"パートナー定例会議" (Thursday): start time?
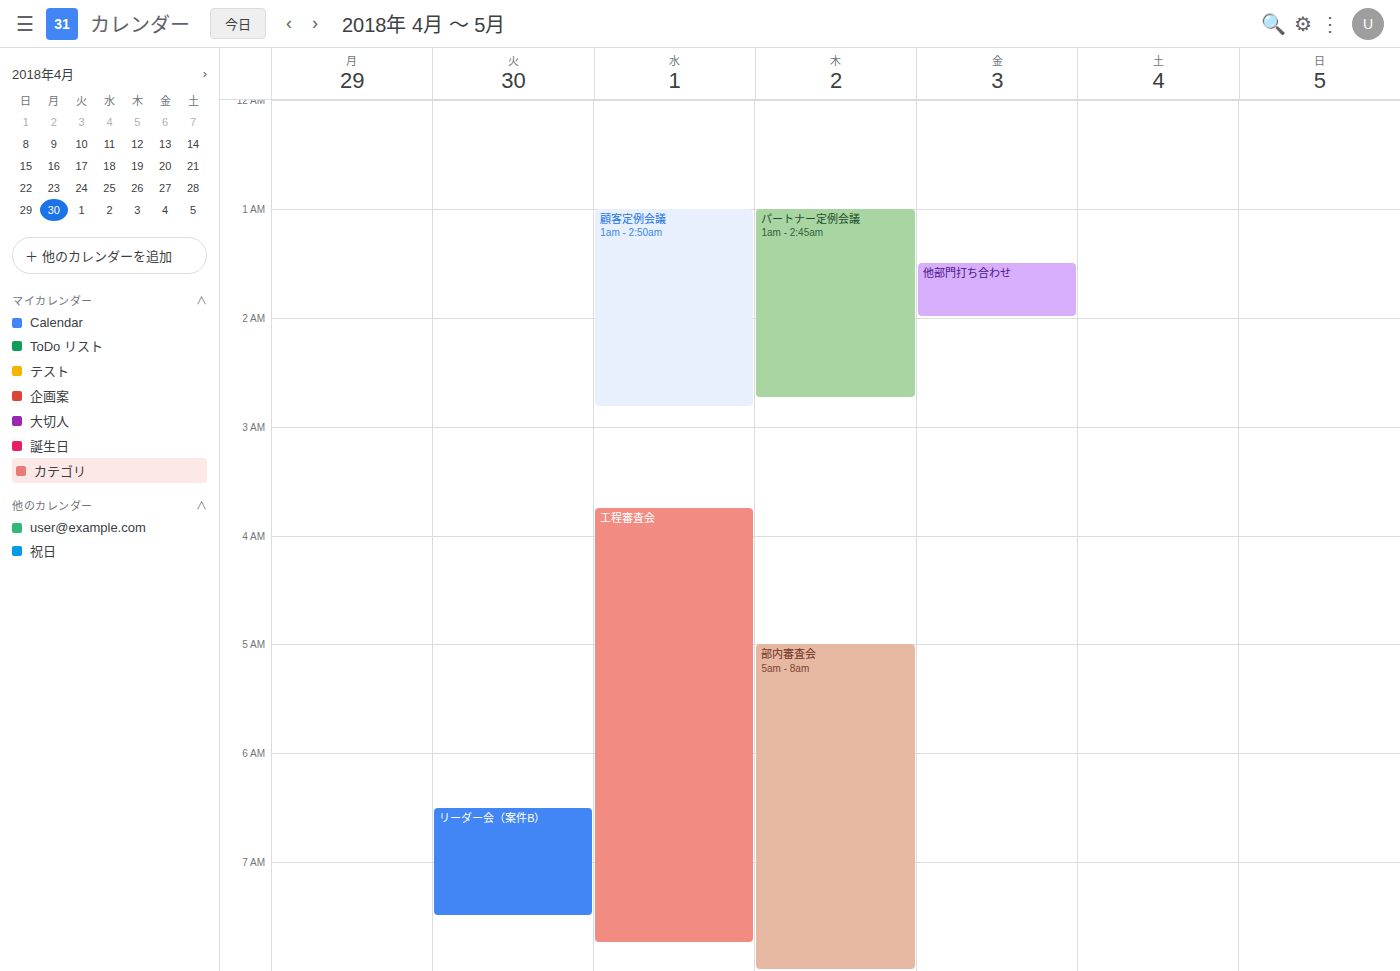
1:00 AM